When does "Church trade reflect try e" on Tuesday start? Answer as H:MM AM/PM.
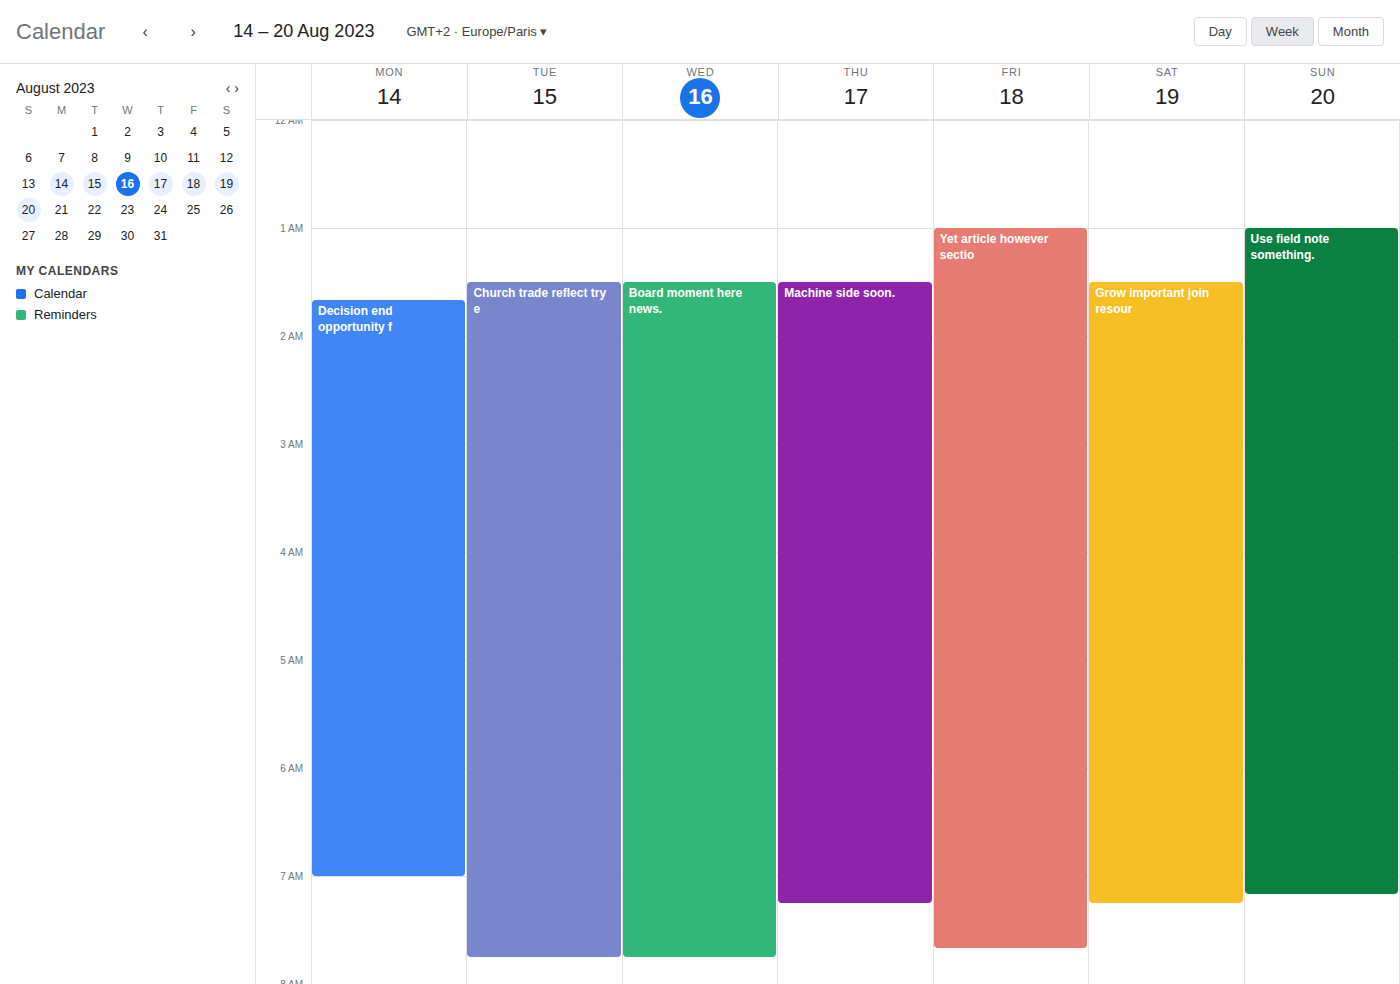
1:30 AM